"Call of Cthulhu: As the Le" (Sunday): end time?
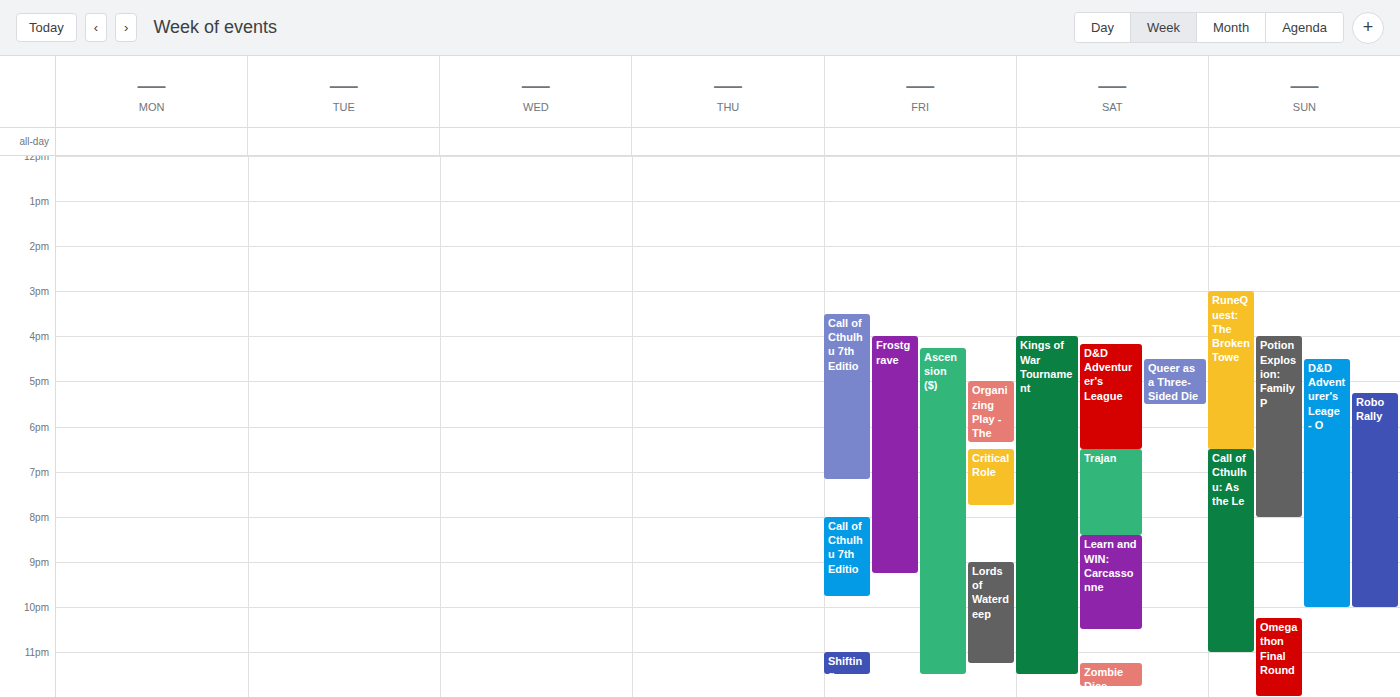
11:00 PM